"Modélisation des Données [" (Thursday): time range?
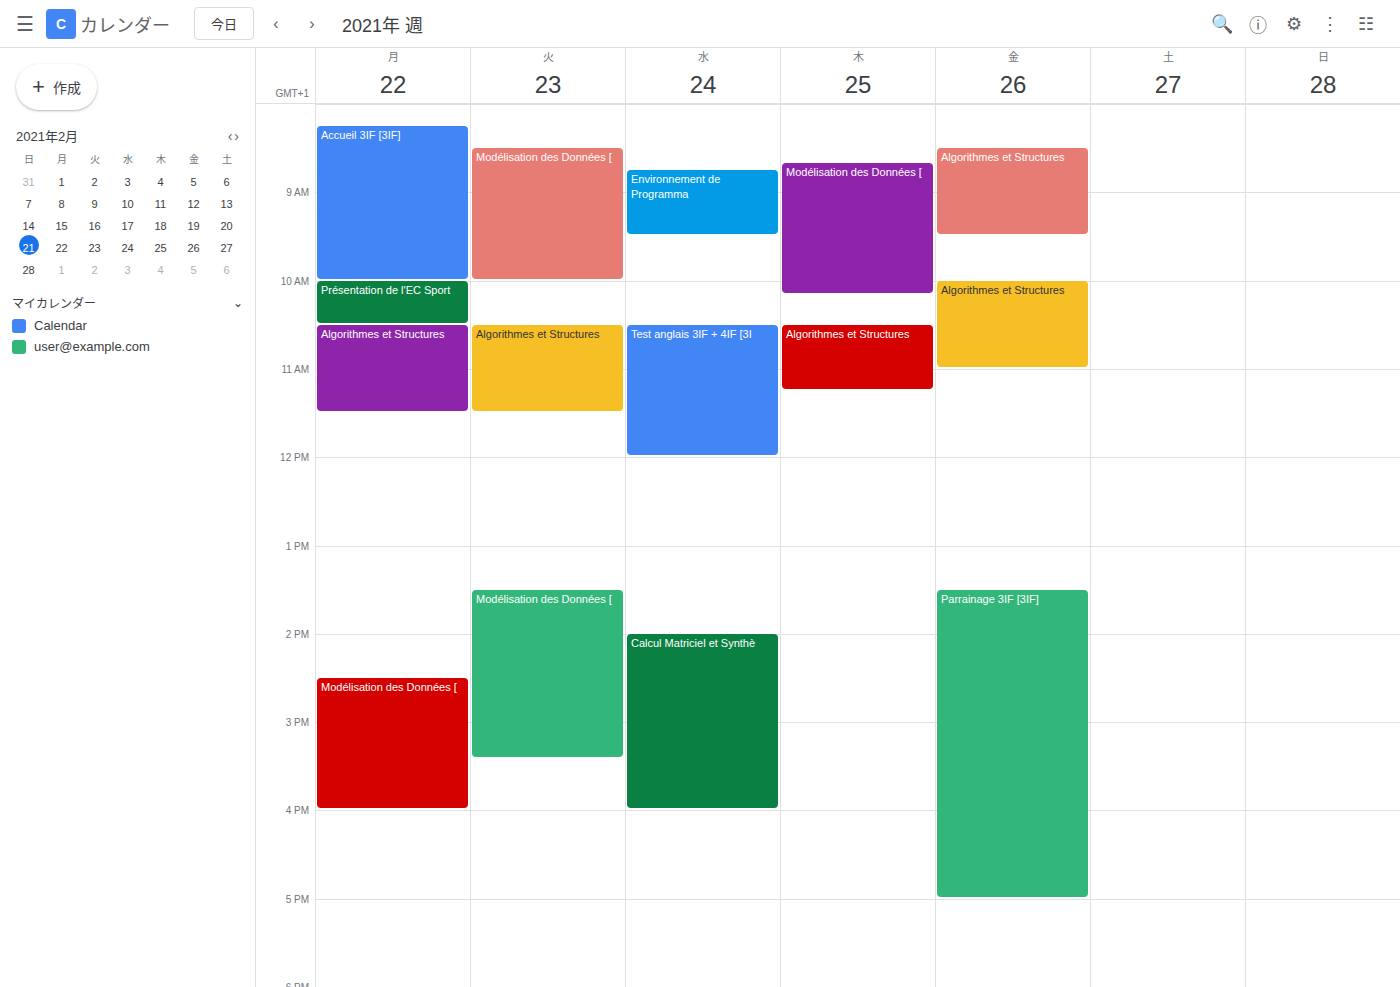
8:40 AM to 10:10 AM